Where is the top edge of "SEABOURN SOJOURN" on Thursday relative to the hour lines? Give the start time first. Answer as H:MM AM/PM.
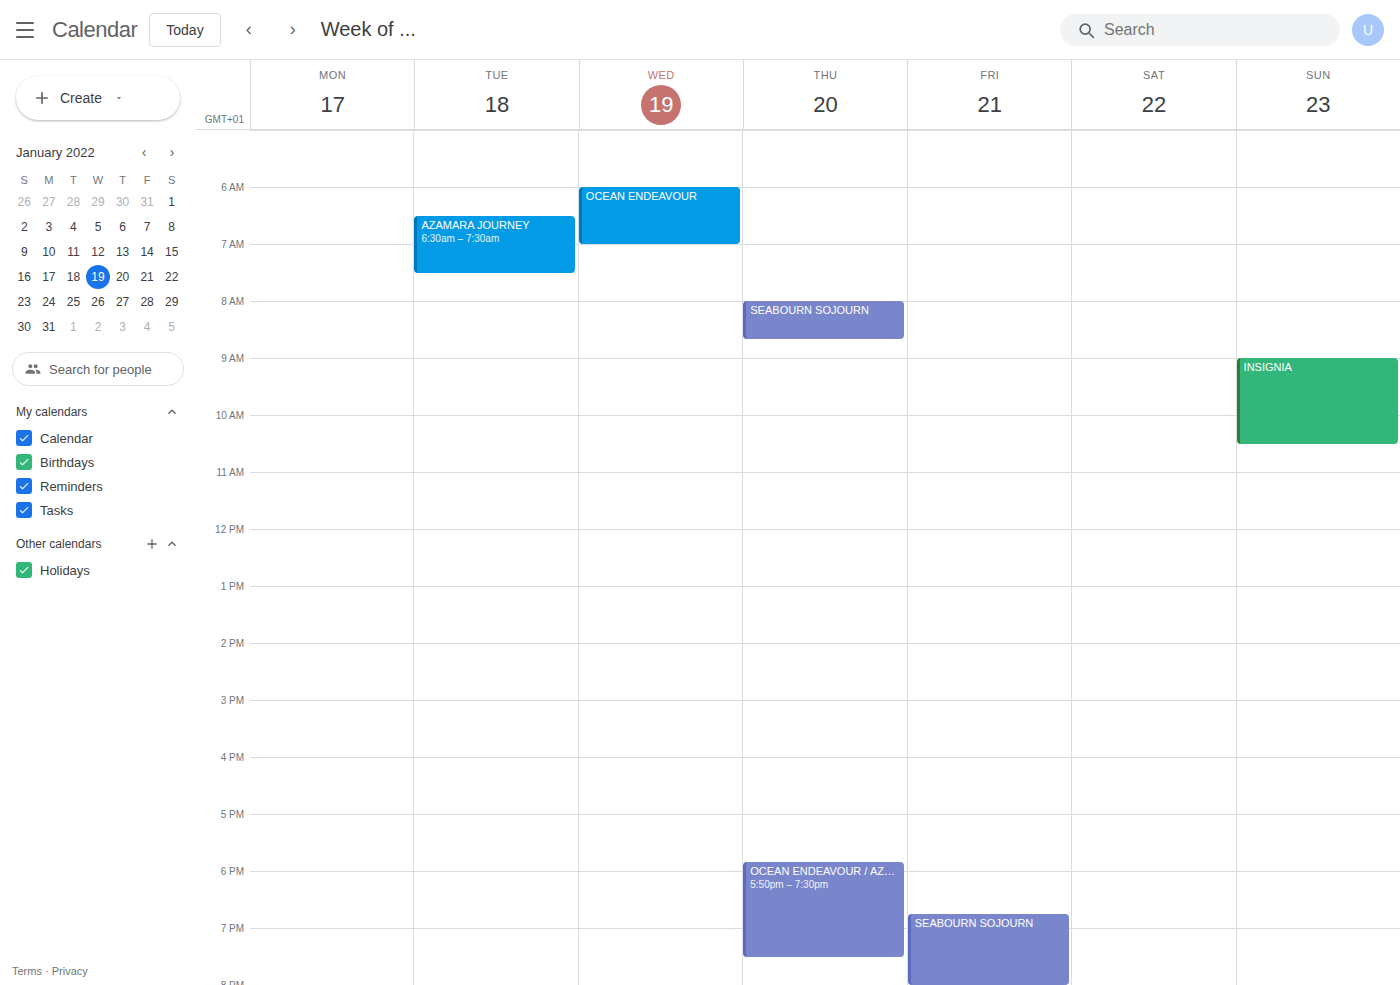
8:00 AM -- exactly on the 8 AM line.